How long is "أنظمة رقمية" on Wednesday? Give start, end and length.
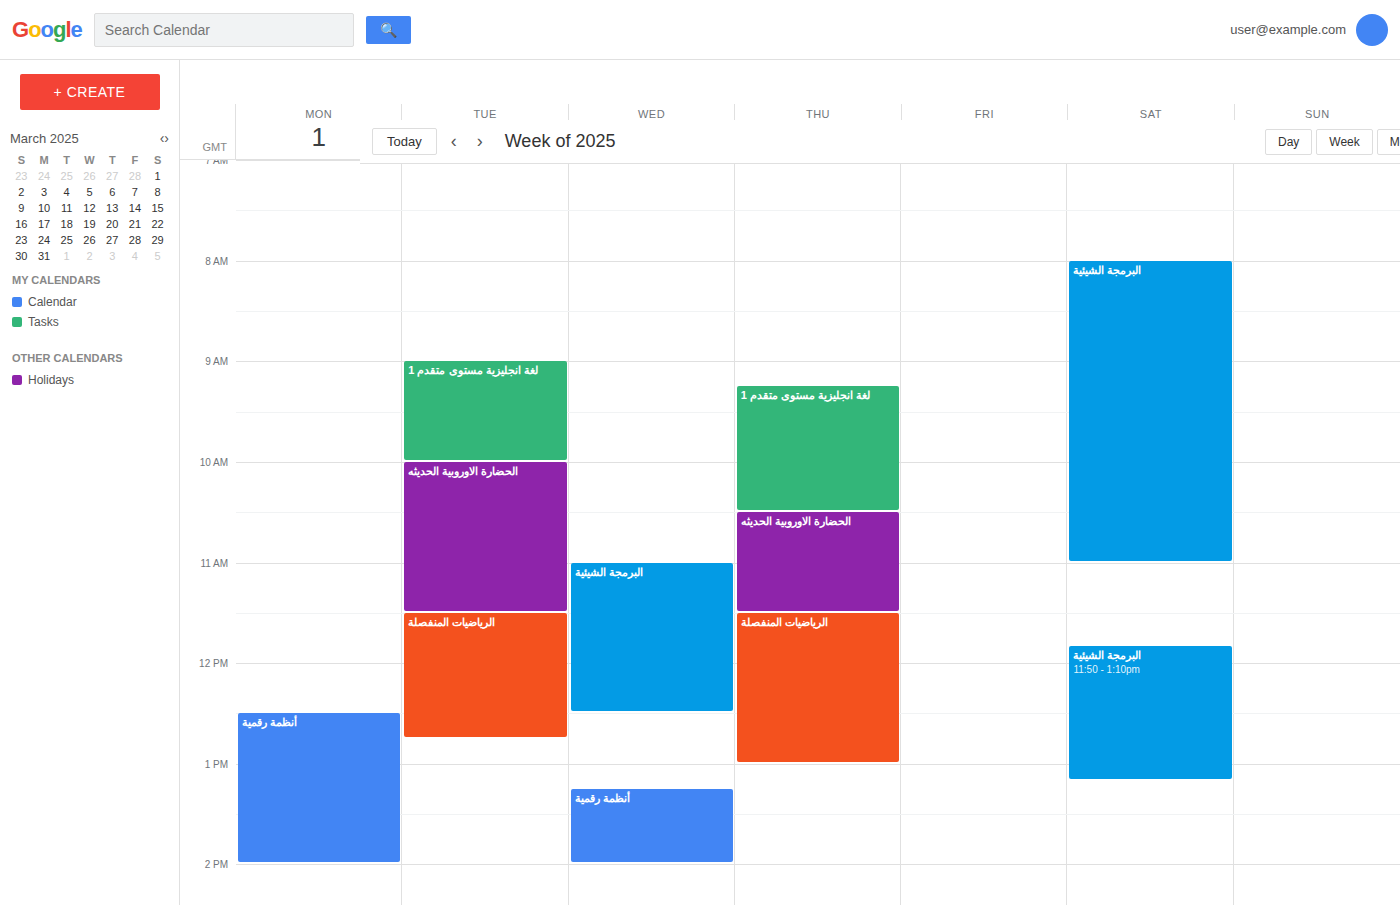
1:15 PM to 2:00 PM, 45 minutes